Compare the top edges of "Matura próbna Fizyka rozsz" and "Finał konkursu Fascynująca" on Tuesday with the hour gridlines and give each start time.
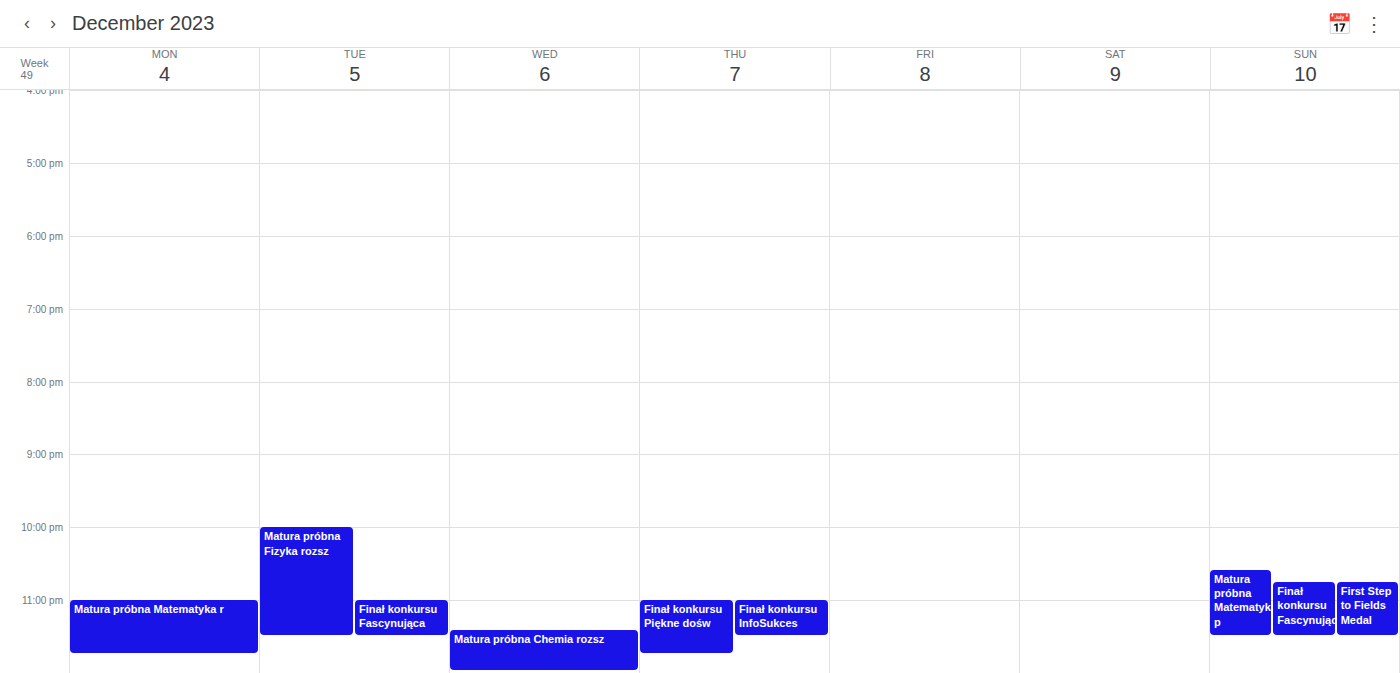
"Matura próbna Fizyka rozsz": 10:00 PM, exactly on the 10 PM line. "Finał konkursu Fascynująca": 11:00 PM, exactly on the 11 PM line.